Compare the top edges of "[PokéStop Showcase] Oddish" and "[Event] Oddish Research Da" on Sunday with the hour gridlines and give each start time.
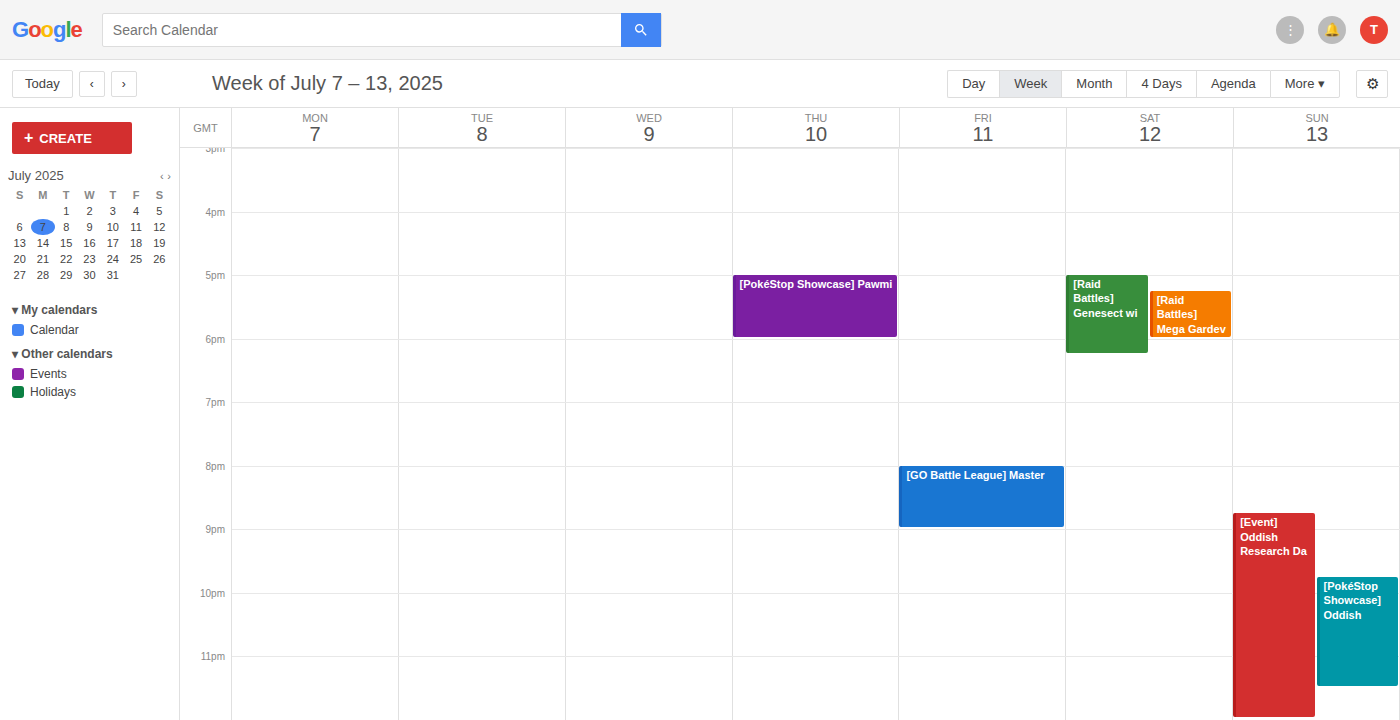
"[PokéStop Showcase] Oddish": 21:45, neither: three quarters of the way from the 21:00 line to the 22:00 line. "[Event] Oddish Research Da": 20:45, neither: three quarters of the way from the 20:00 line to the 21:00 line.